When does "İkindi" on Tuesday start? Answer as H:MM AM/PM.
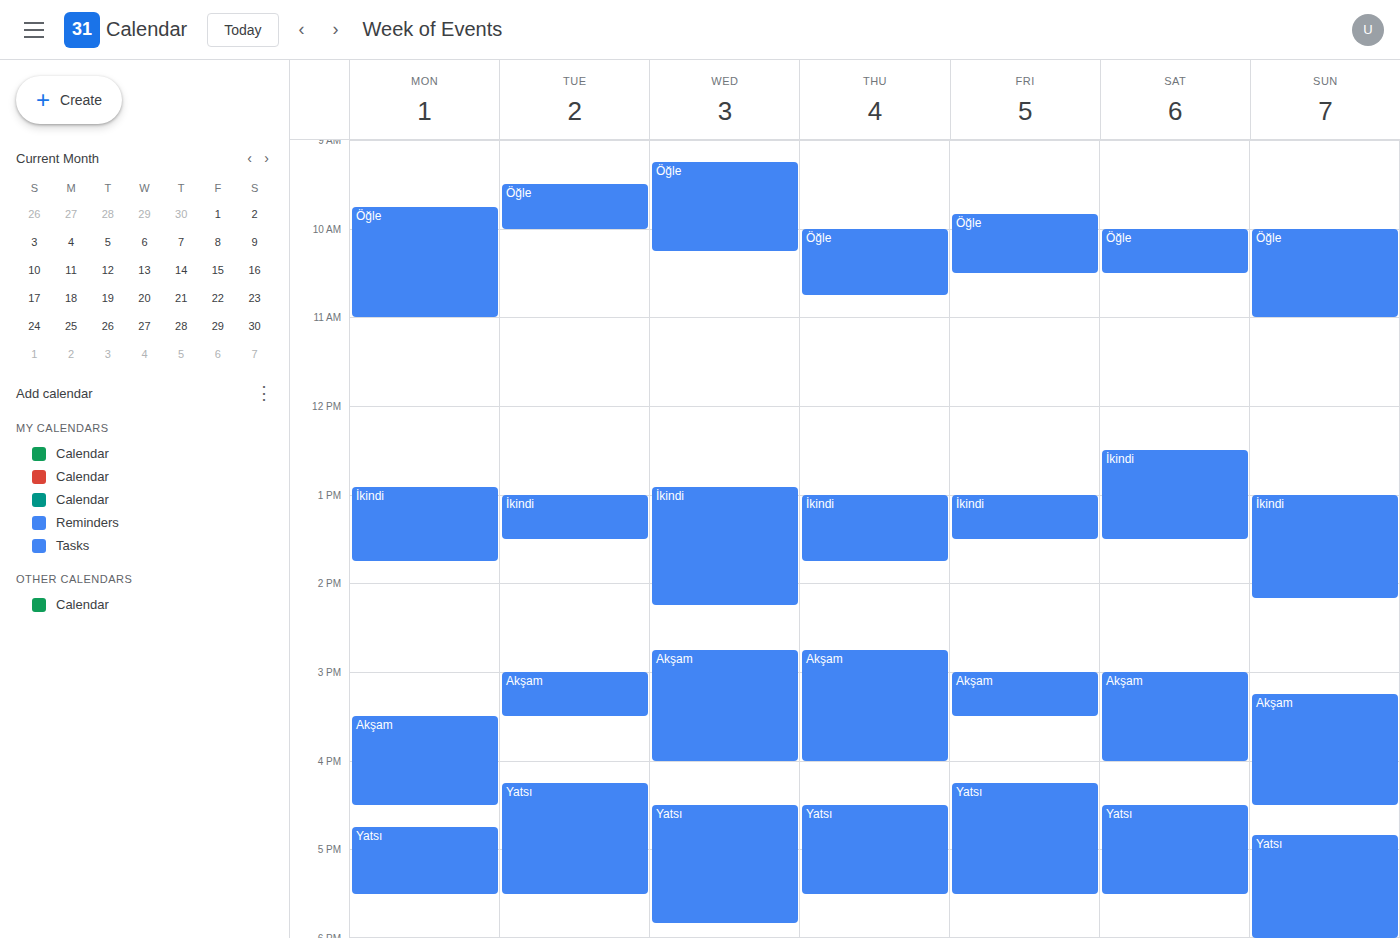
1:00 PM